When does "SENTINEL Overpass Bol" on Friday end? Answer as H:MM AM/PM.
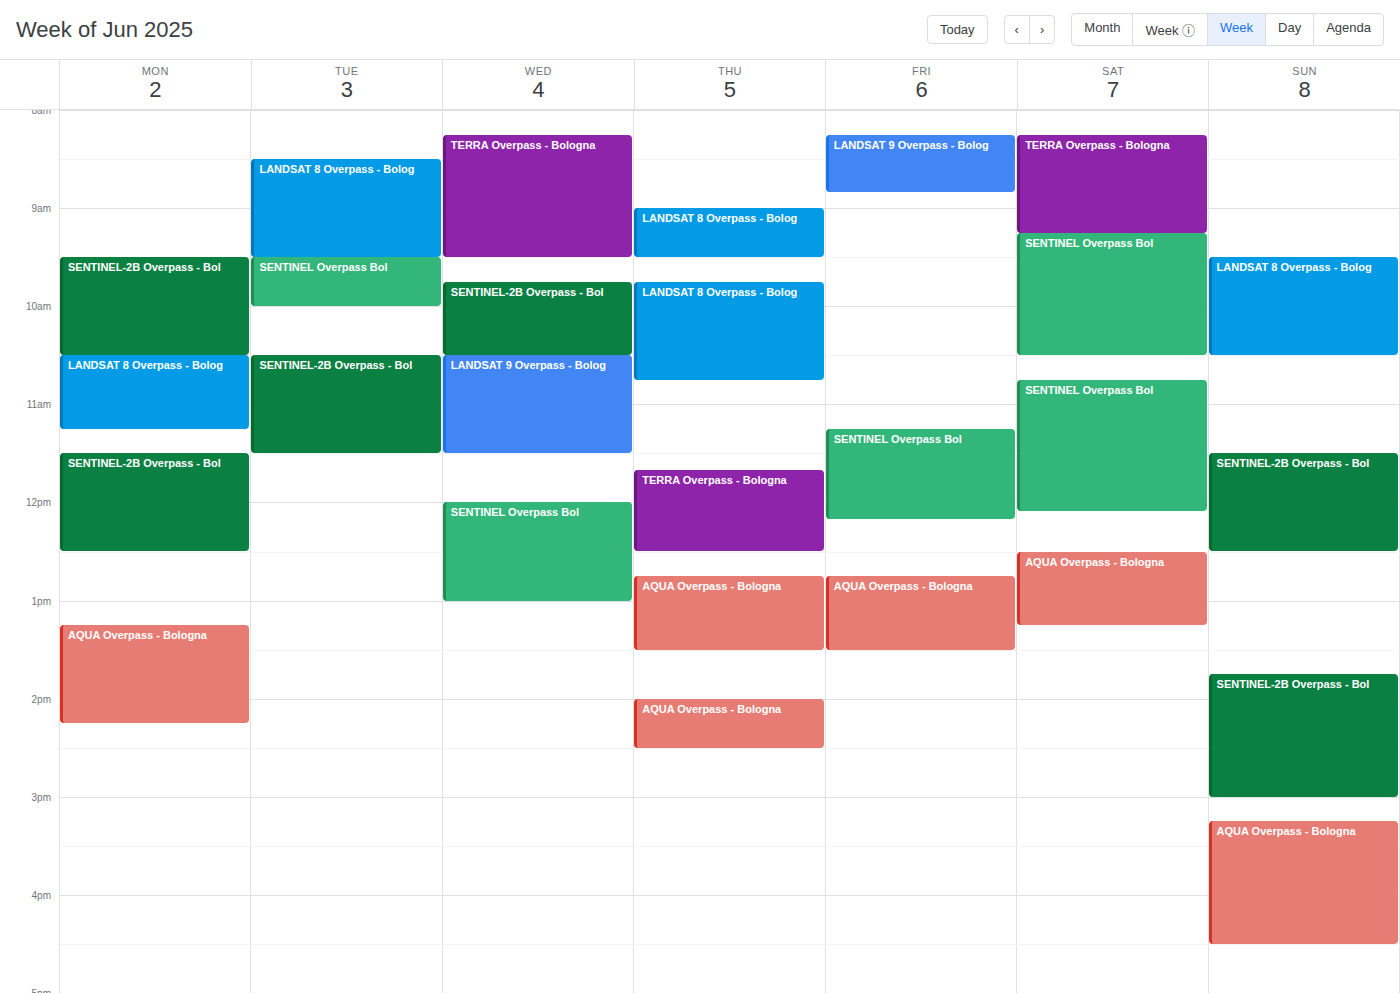
12:10 PM